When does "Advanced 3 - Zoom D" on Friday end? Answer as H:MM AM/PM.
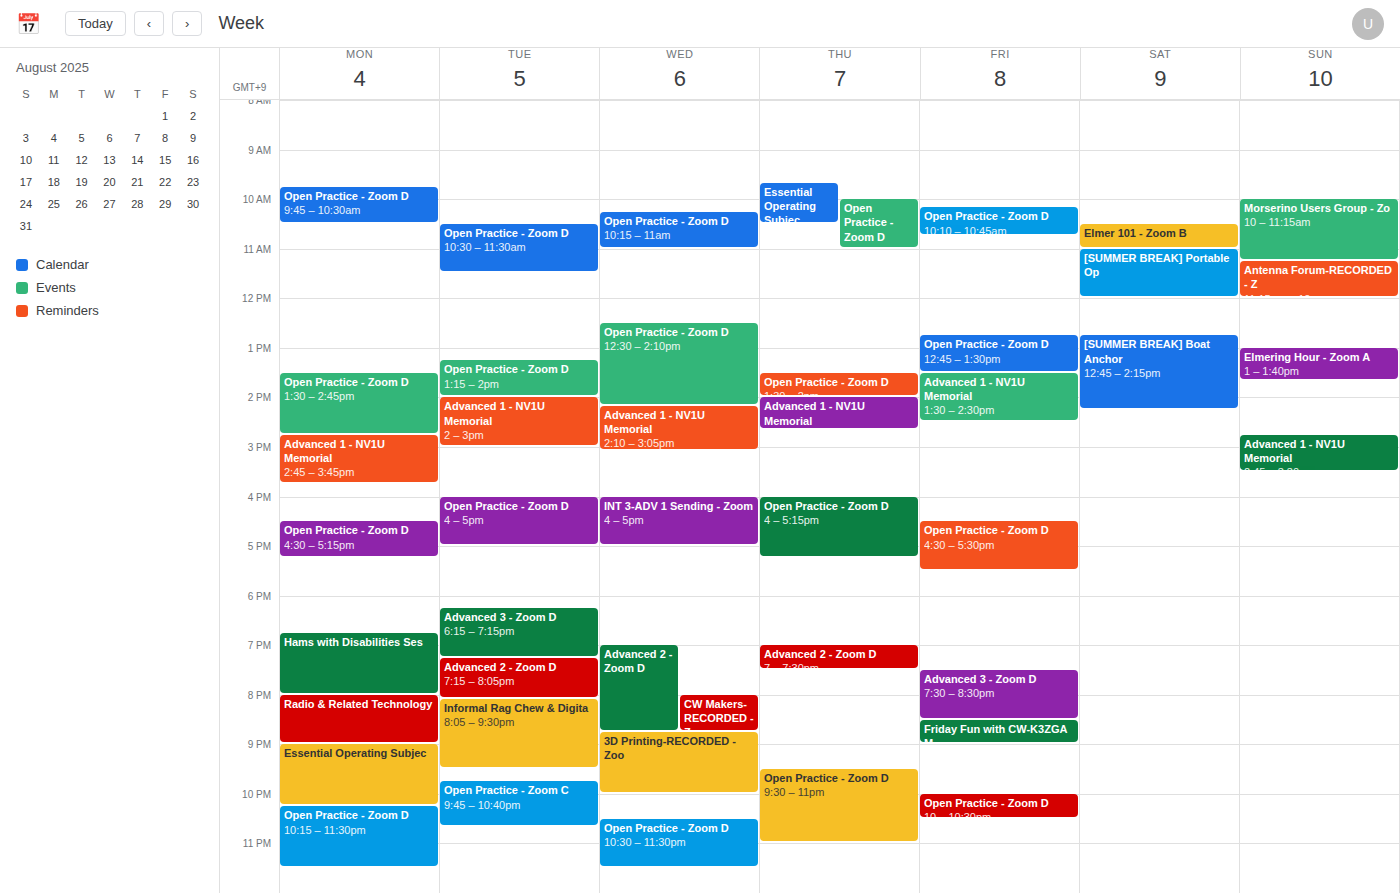
8:30 PM